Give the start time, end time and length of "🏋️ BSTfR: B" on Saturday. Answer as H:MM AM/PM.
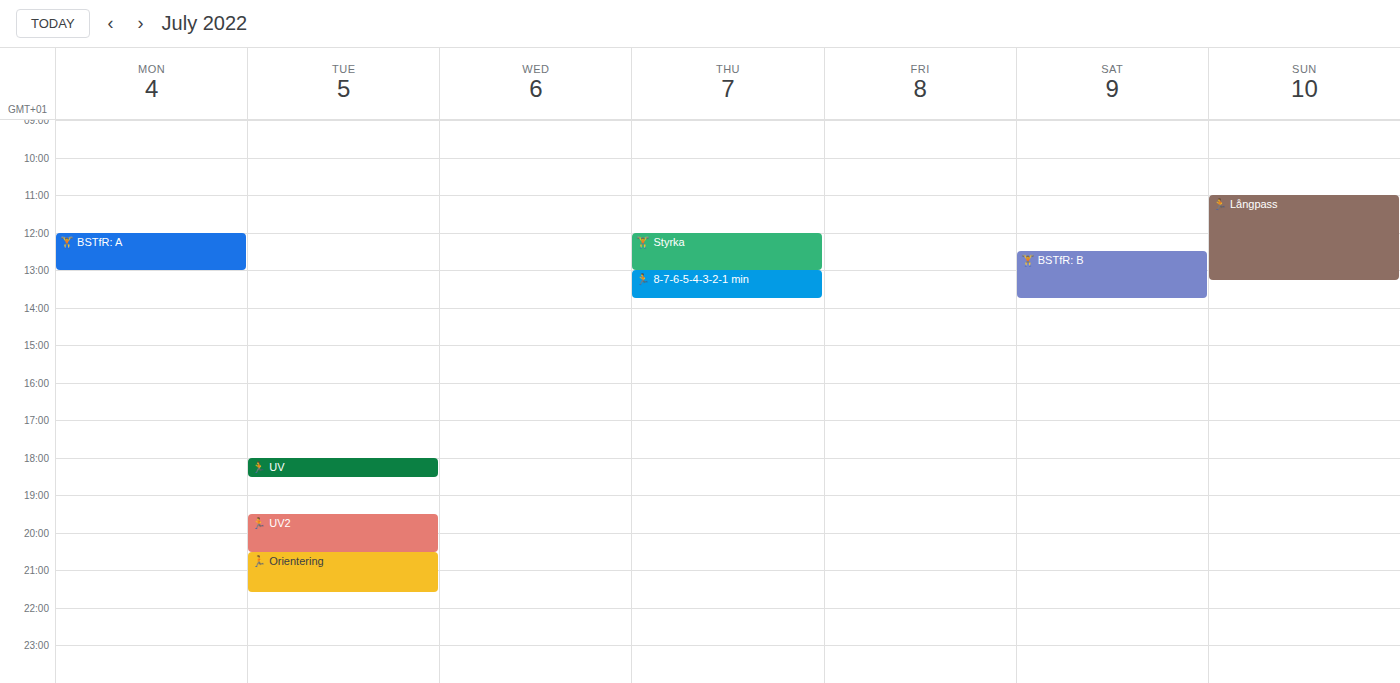
12:30 PM to 1:45 PM, 1 hour 15 minutes